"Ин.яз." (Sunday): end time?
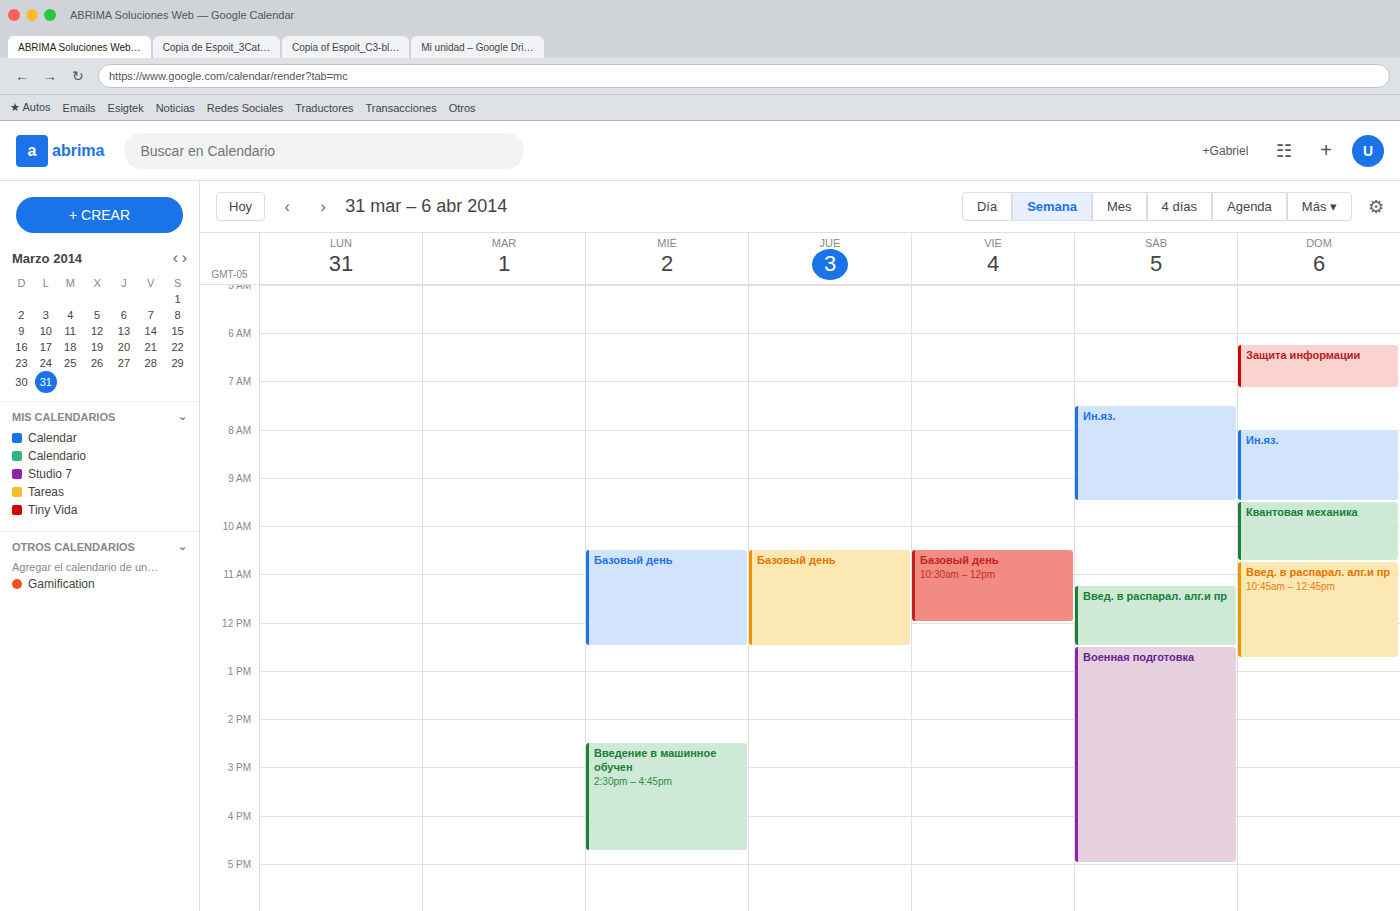
9:30 AM